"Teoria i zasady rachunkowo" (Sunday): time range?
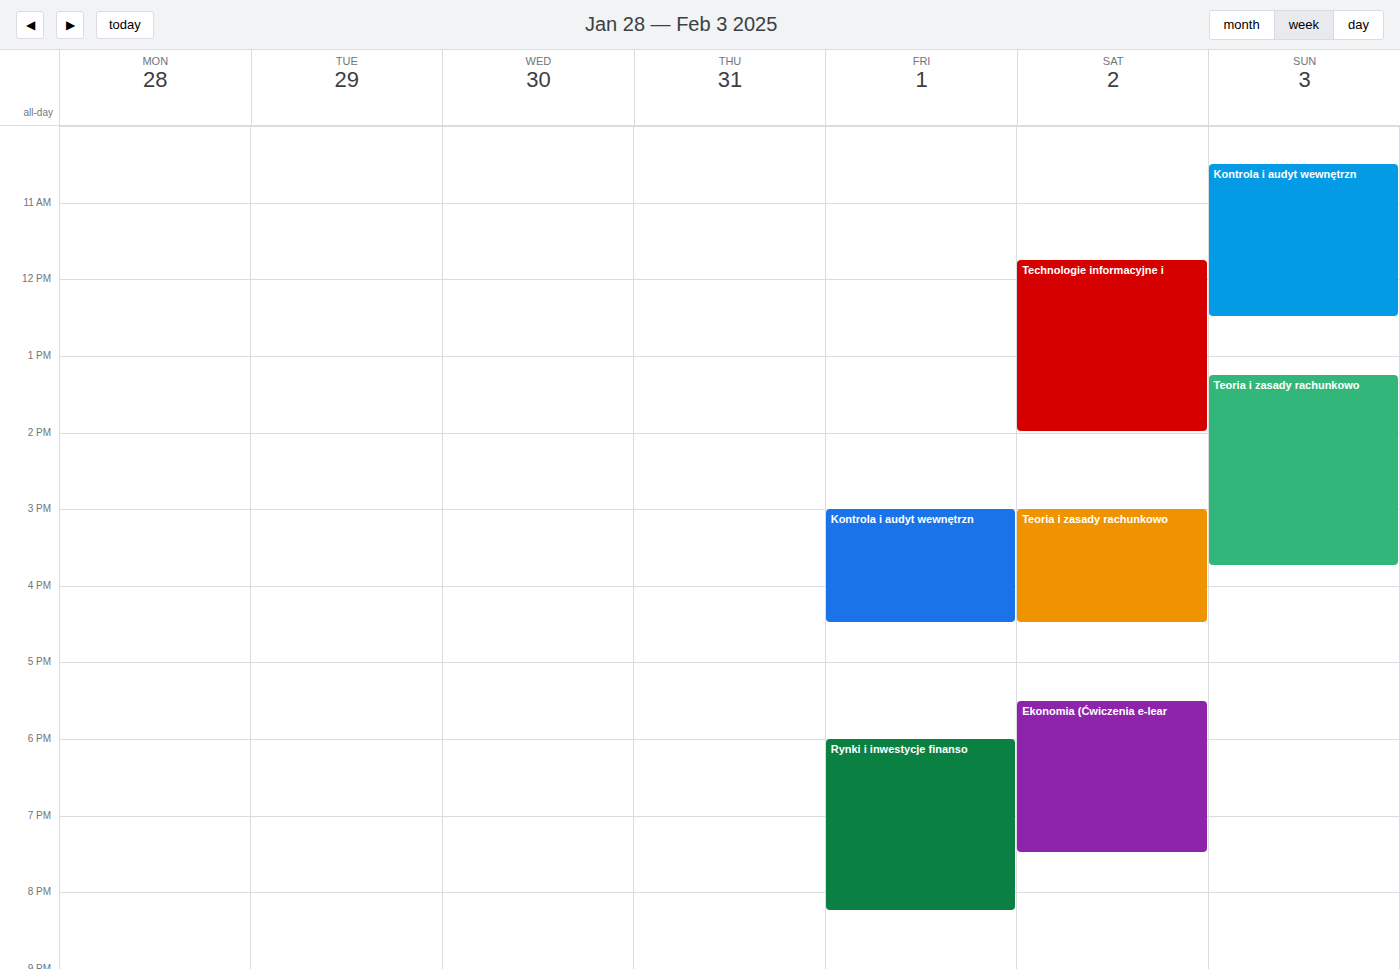
1:15 PM to 3:45 PM